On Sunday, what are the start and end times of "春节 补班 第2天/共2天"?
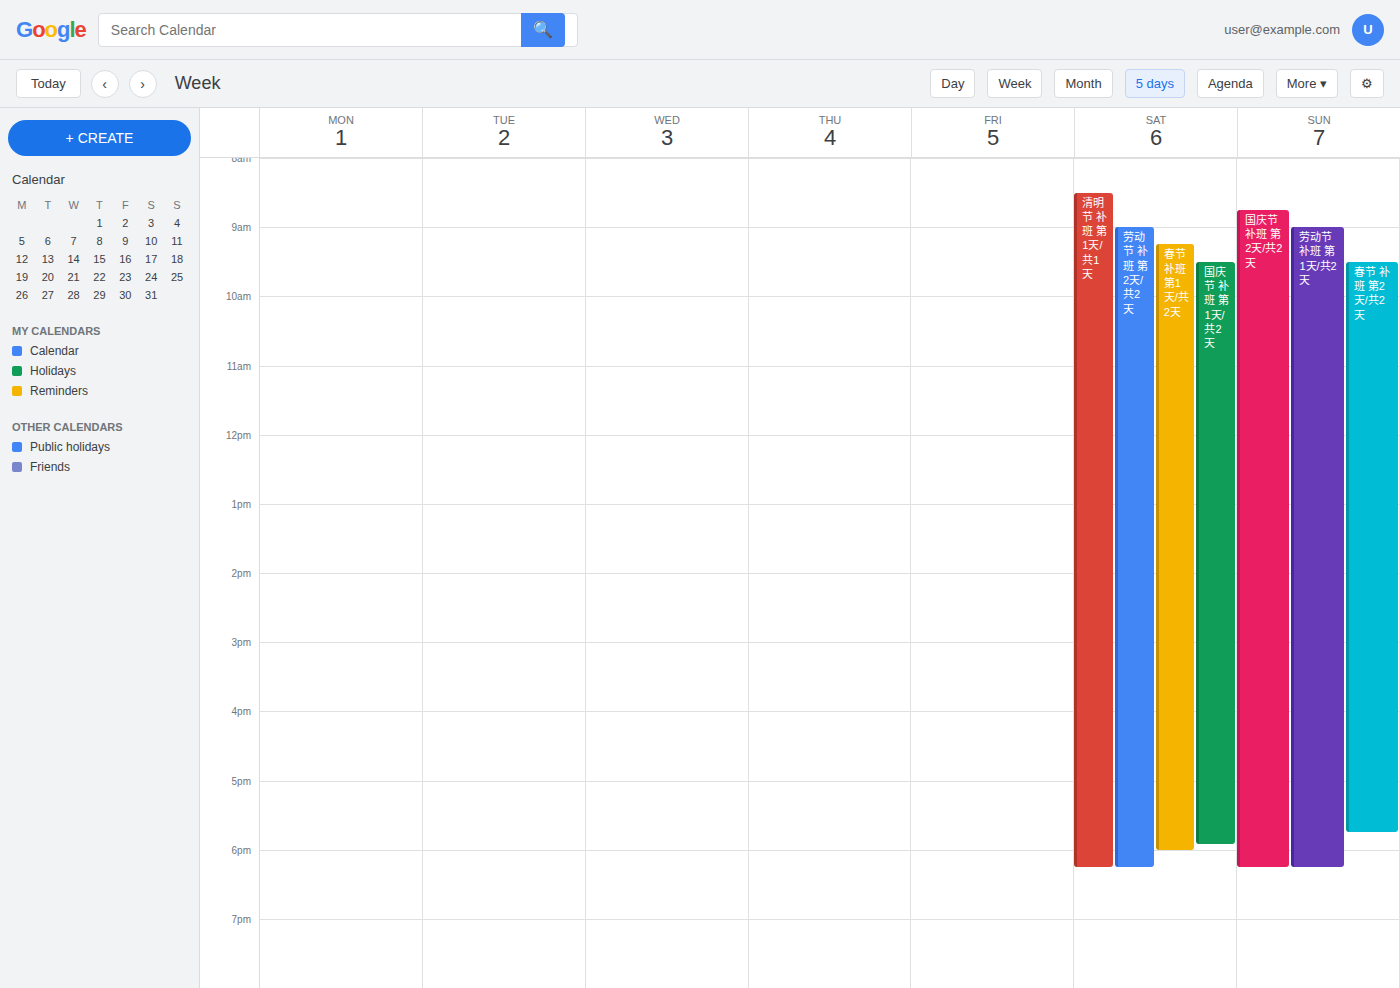
9:30 AM to 5:45 PM